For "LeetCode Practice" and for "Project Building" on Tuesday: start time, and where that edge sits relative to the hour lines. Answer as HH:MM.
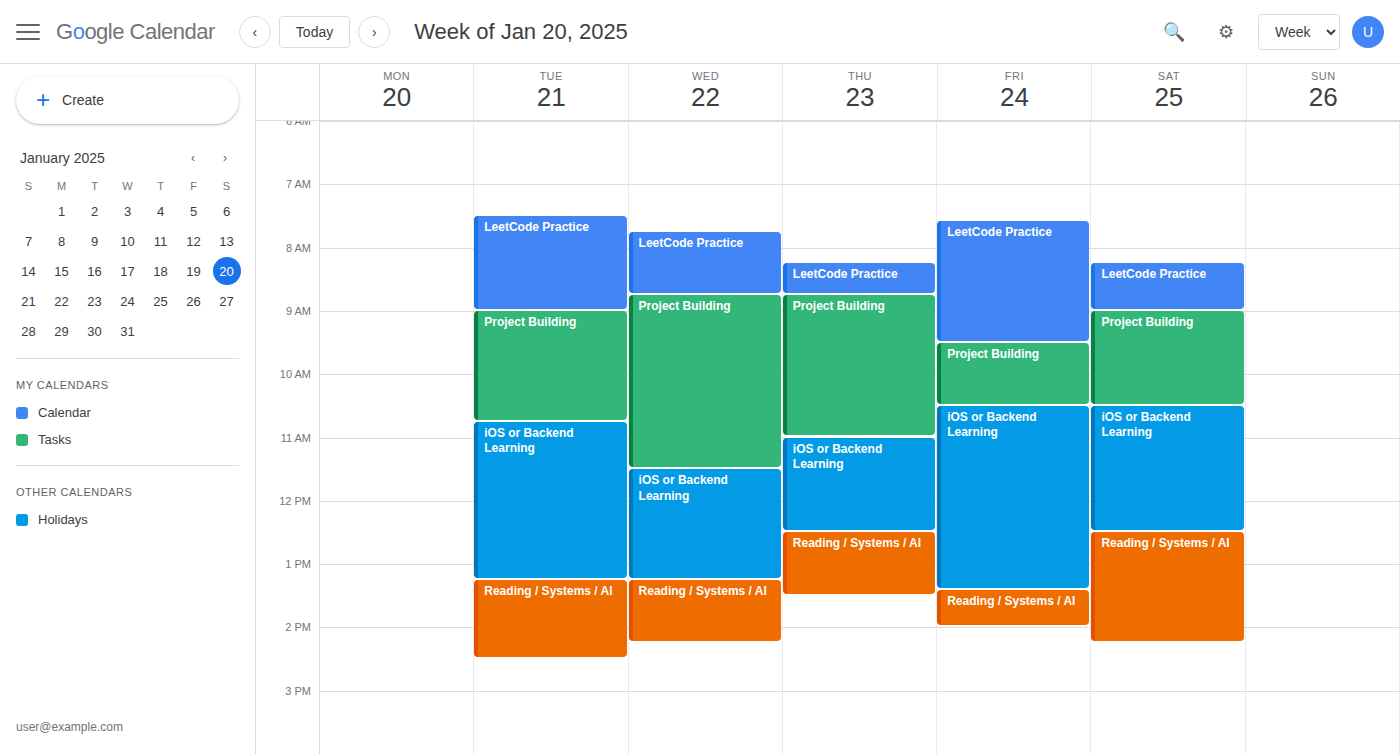
"LeetCode Practice": 07:30, halfway between the 07:00 and 08:00 lines. "Project Building": 09:00, exactly on the 09:00 line.